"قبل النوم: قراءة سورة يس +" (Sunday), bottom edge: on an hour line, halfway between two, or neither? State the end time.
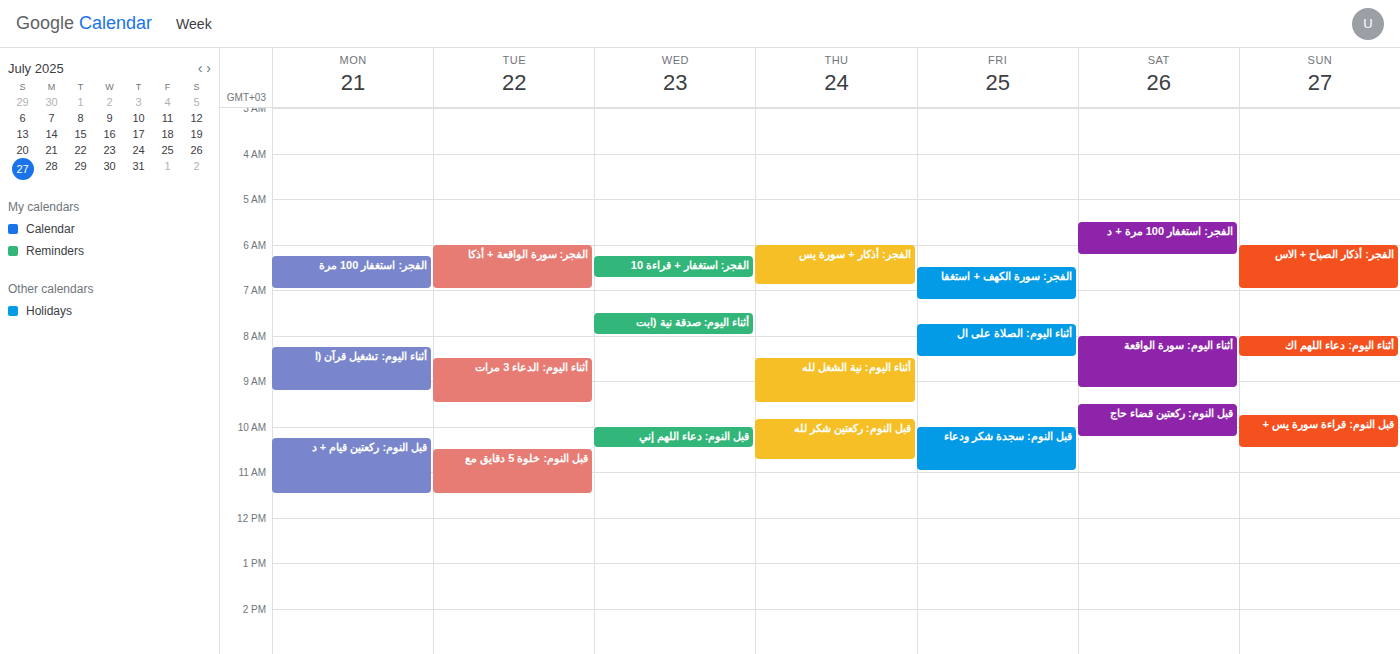
10:30 AM -- halfway between the 10 AM and 11 AM lines.